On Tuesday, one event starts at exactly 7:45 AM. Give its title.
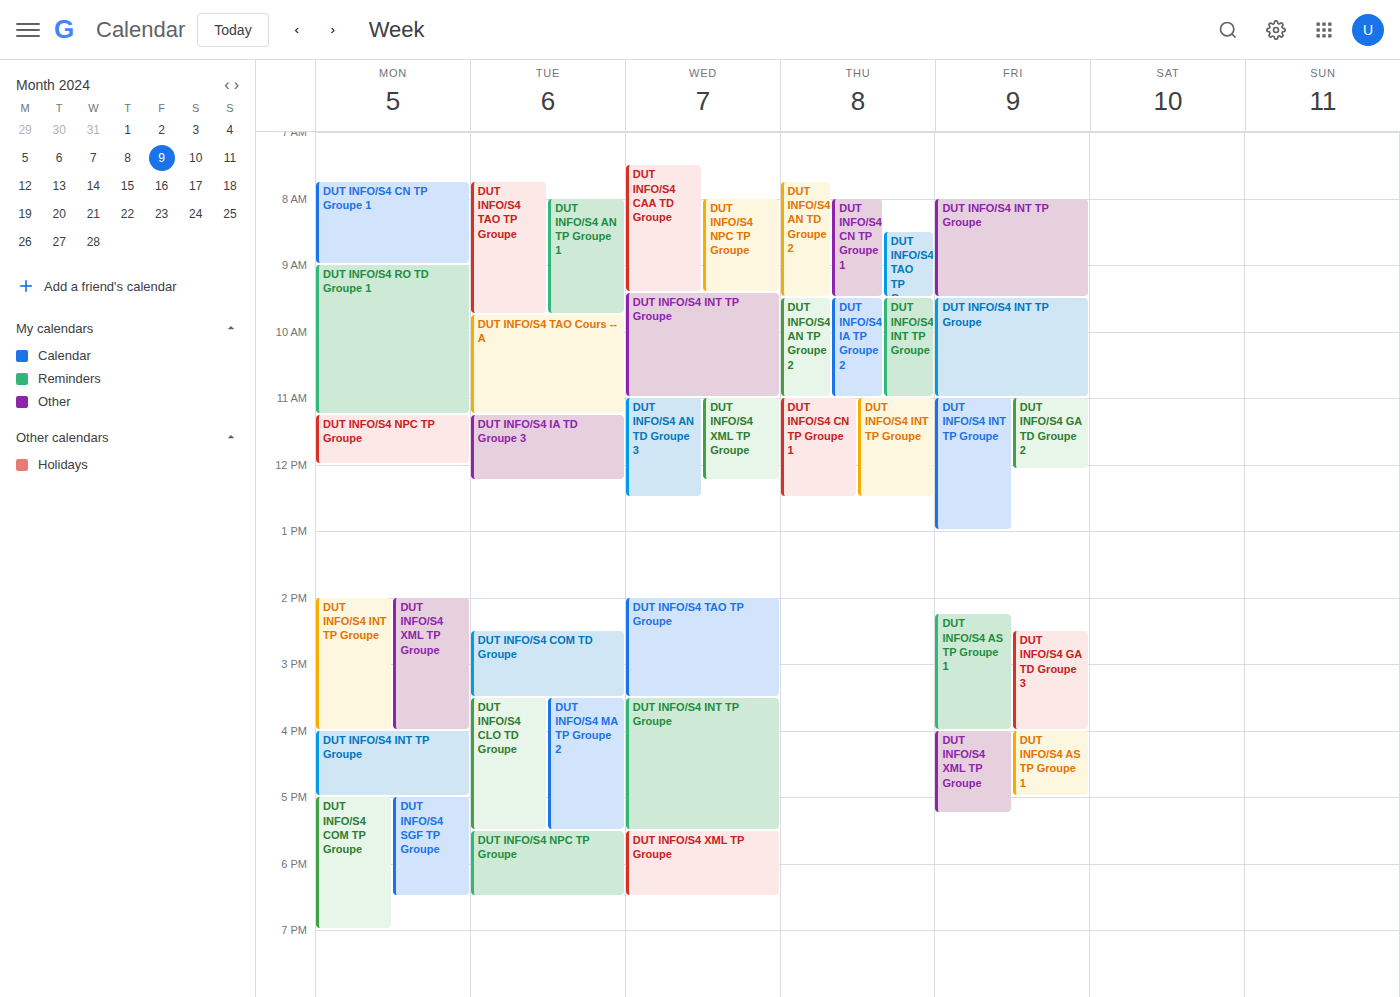
"DUT INFO/S4 TAO TP Groupe"